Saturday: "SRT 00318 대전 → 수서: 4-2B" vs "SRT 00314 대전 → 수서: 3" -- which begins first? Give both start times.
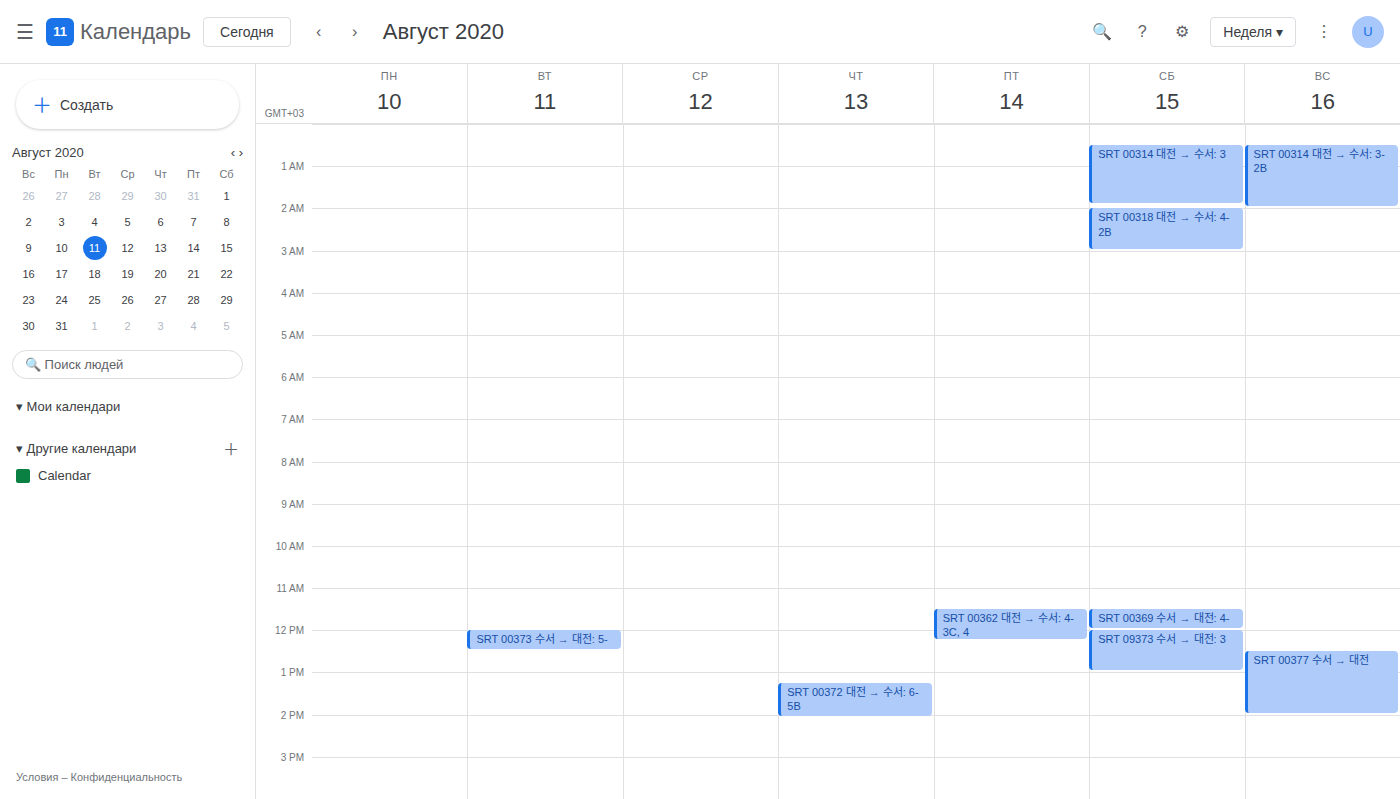
"SRT 00314 대전 → 수서: 3" 12:30 AM; "SRT 00318 대전 → 수서: 4-2B" 2:00 AM.